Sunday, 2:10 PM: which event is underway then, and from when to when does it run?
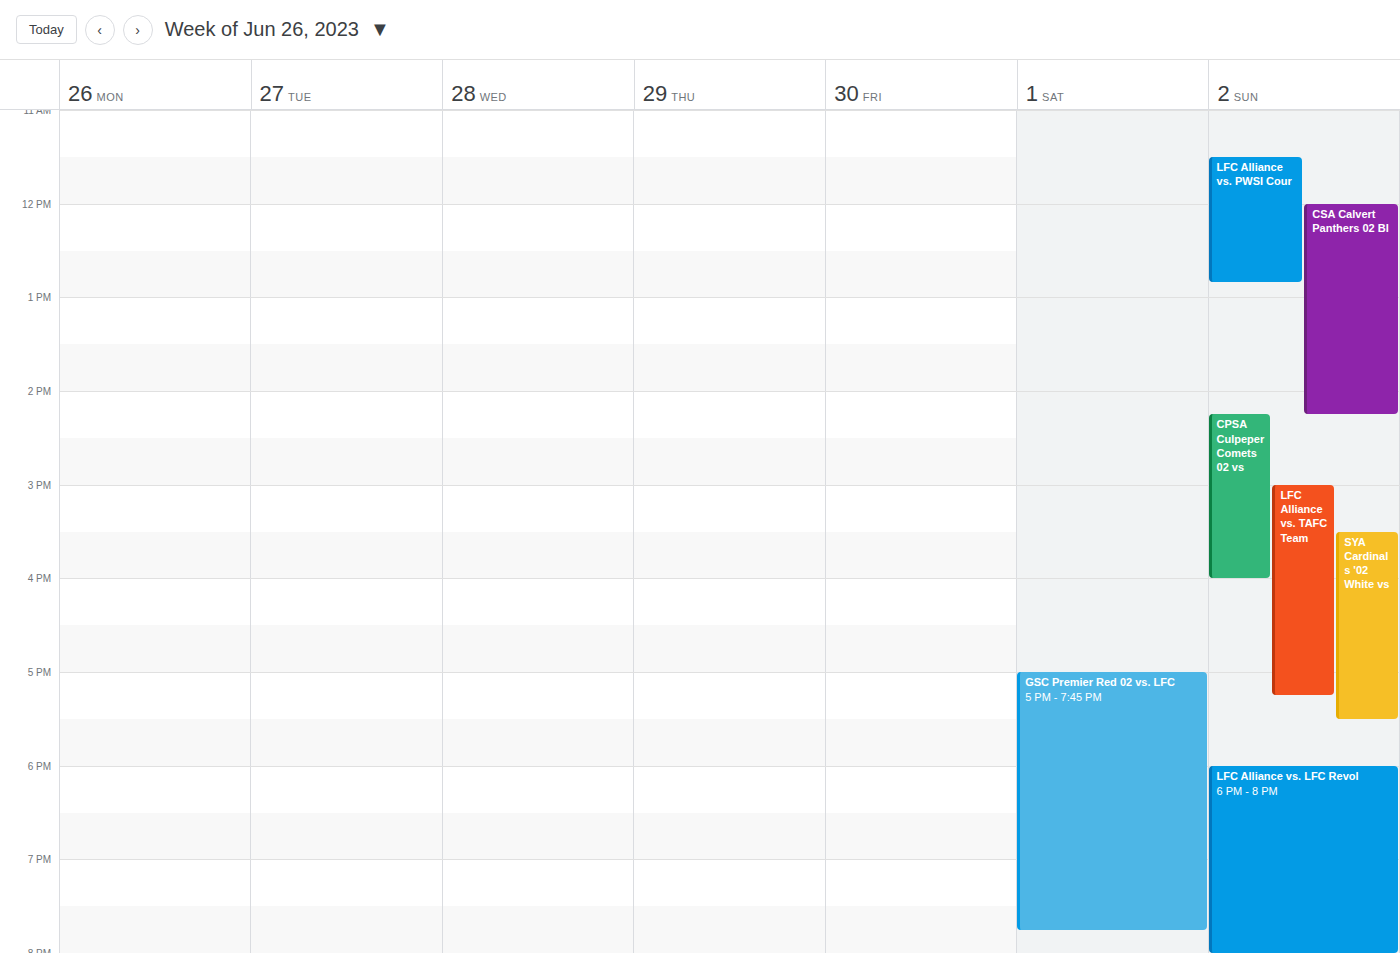
"CSA Calvert Panthers 02 Bl", 12:00 PM to 2:15 PM